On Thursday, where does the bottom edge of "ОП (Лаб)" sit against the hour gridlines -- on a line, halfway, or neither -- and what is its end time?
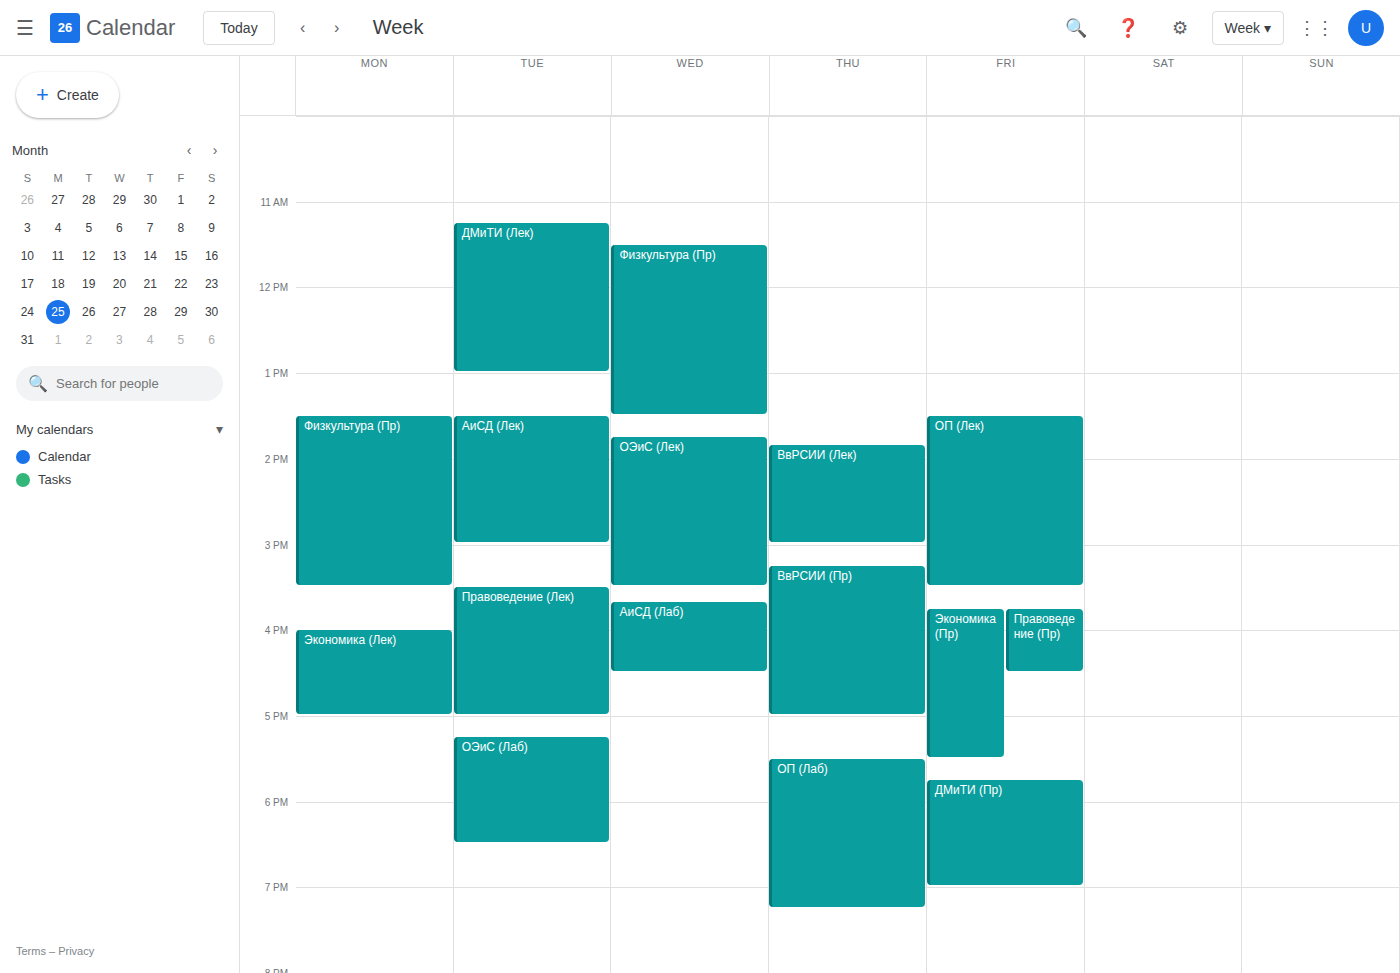
7:15 PM -- neither: a quarter of the way from the 7 PM line to the 8 PM line.